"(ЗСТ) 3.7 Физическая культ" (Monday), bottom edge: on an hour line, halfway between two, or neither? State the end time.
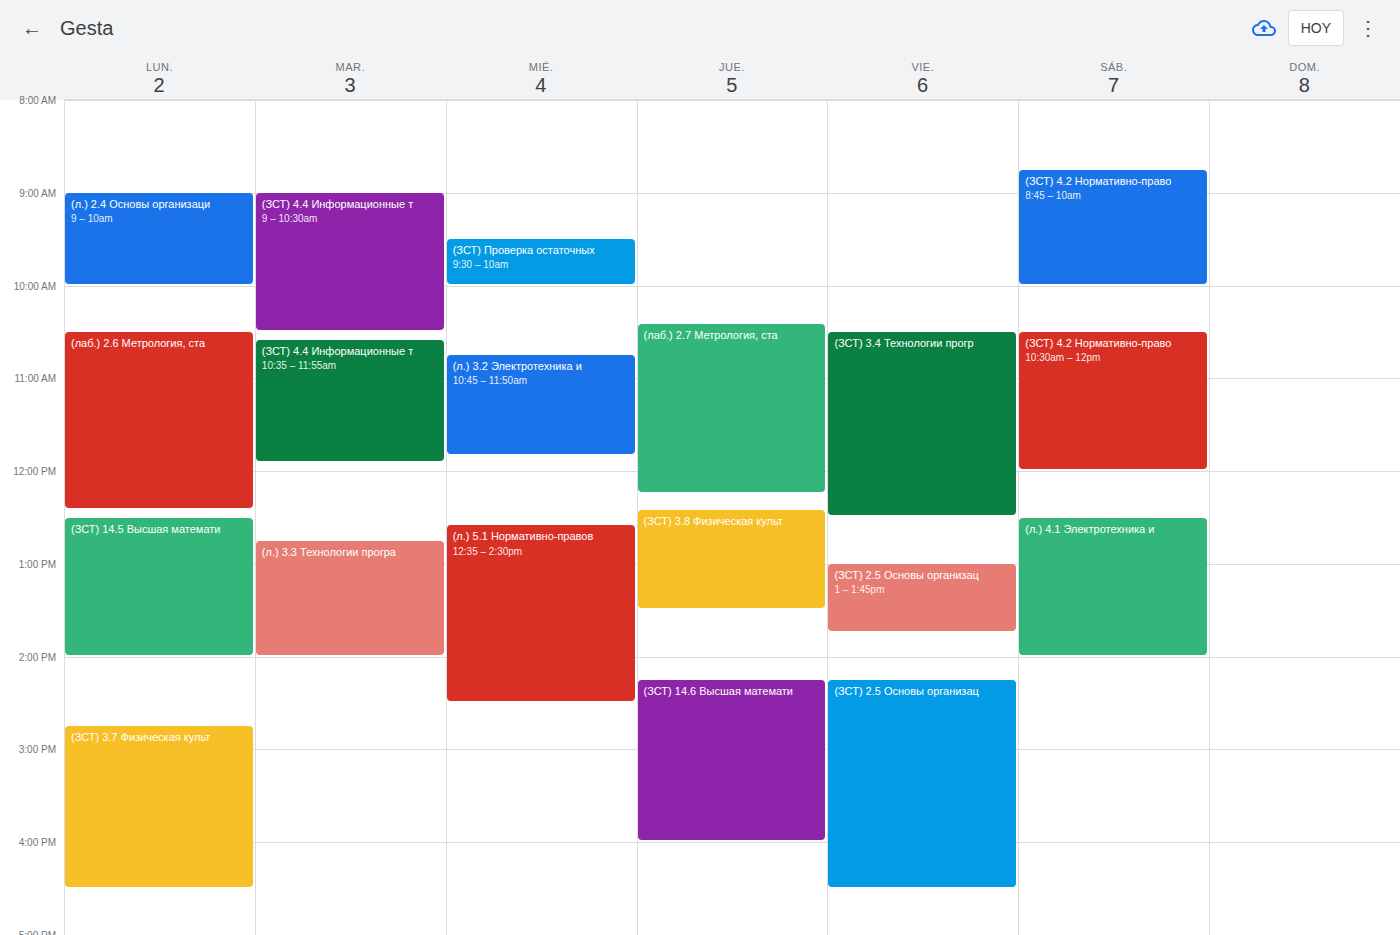
16:30 -- halfway between the 16:00 and 17:00 lines.